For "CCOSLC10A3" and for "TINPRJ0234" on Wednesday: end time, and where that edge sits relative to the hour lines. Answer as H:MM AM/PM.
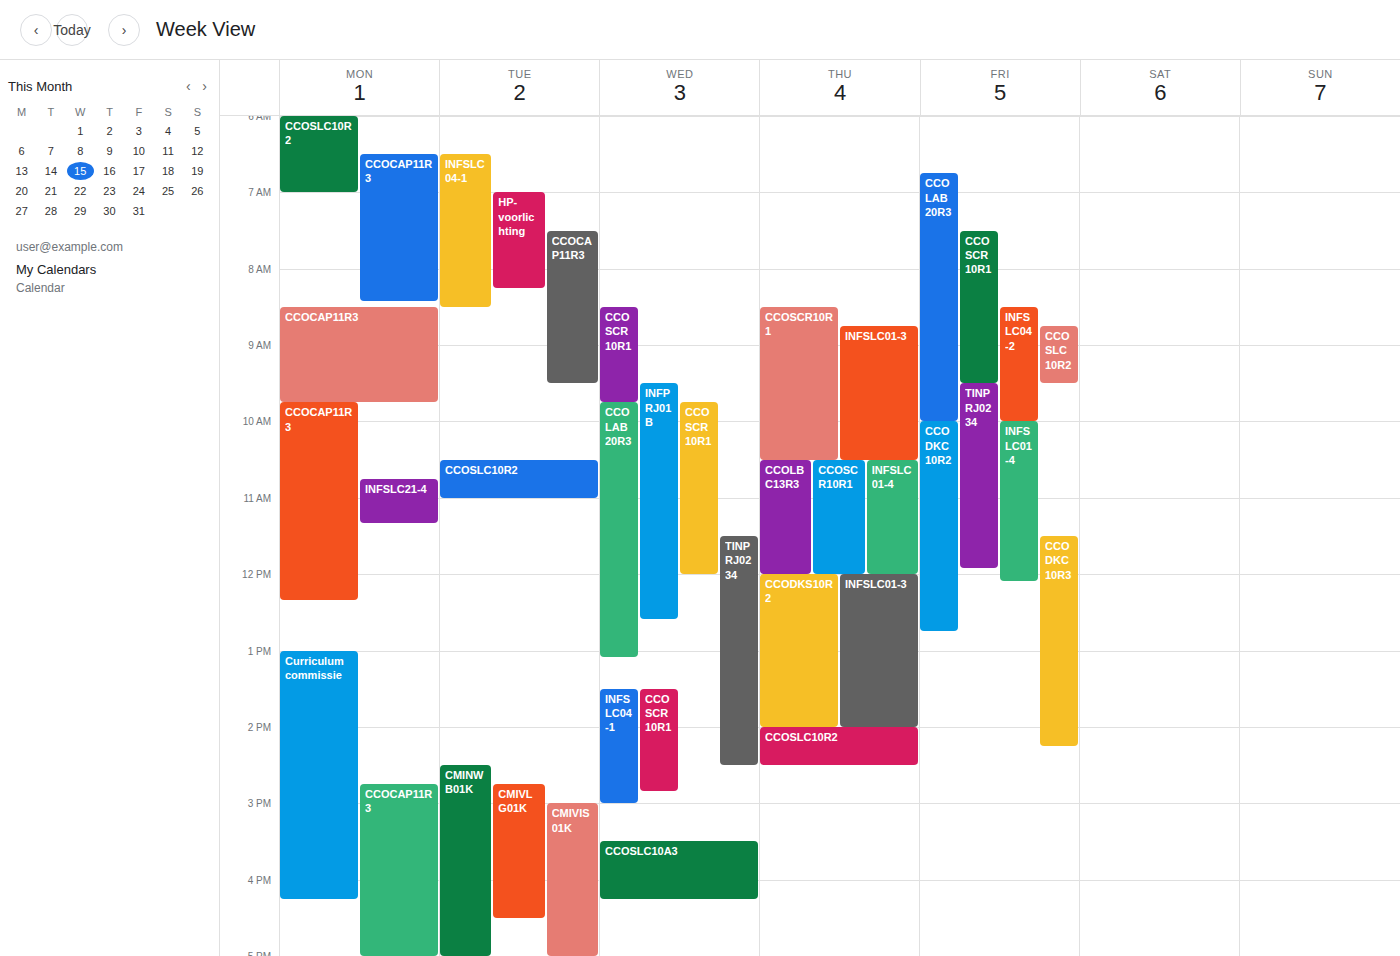
"CCOSLC10A3": 4:15 PM, neither: a quarter of the way from the 4 PM line to the 5 PM line. "TINPRJ0234": 2:30 PM, halfway between the 2 PM and 3 PM lines.